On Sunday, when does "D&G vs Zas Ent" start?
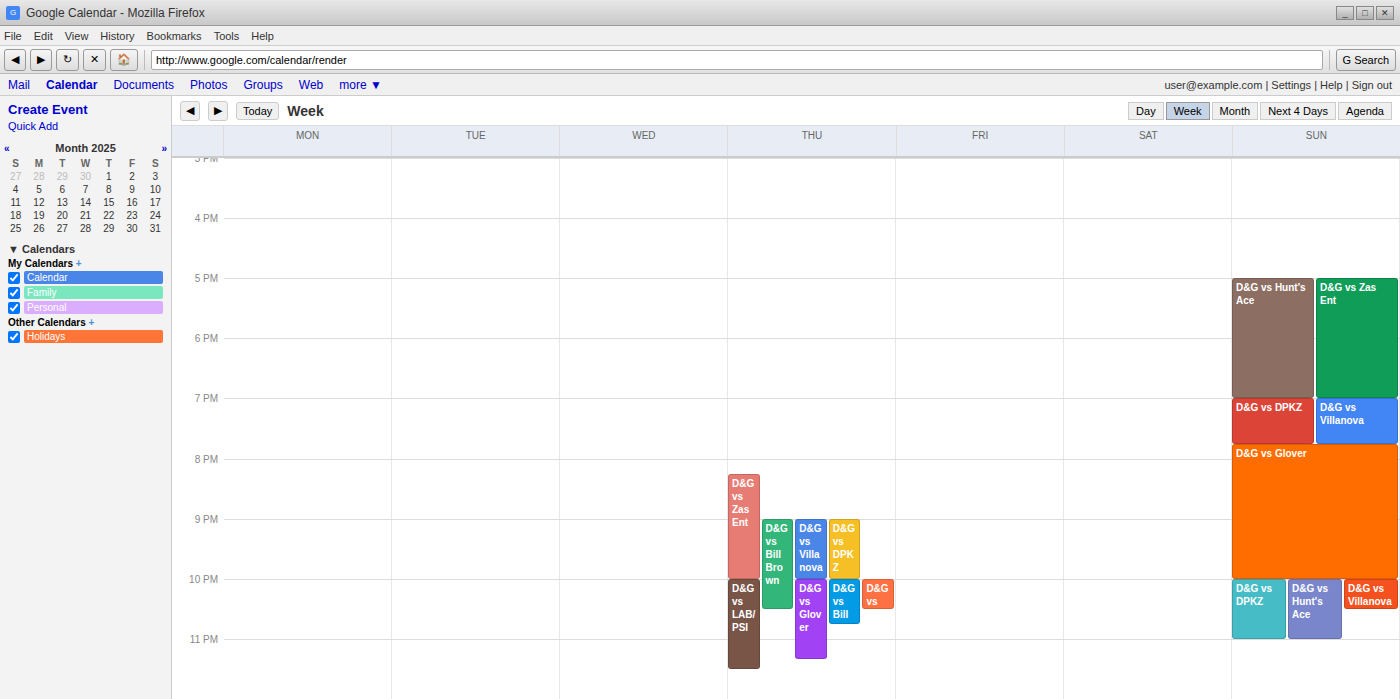
5:00 PM